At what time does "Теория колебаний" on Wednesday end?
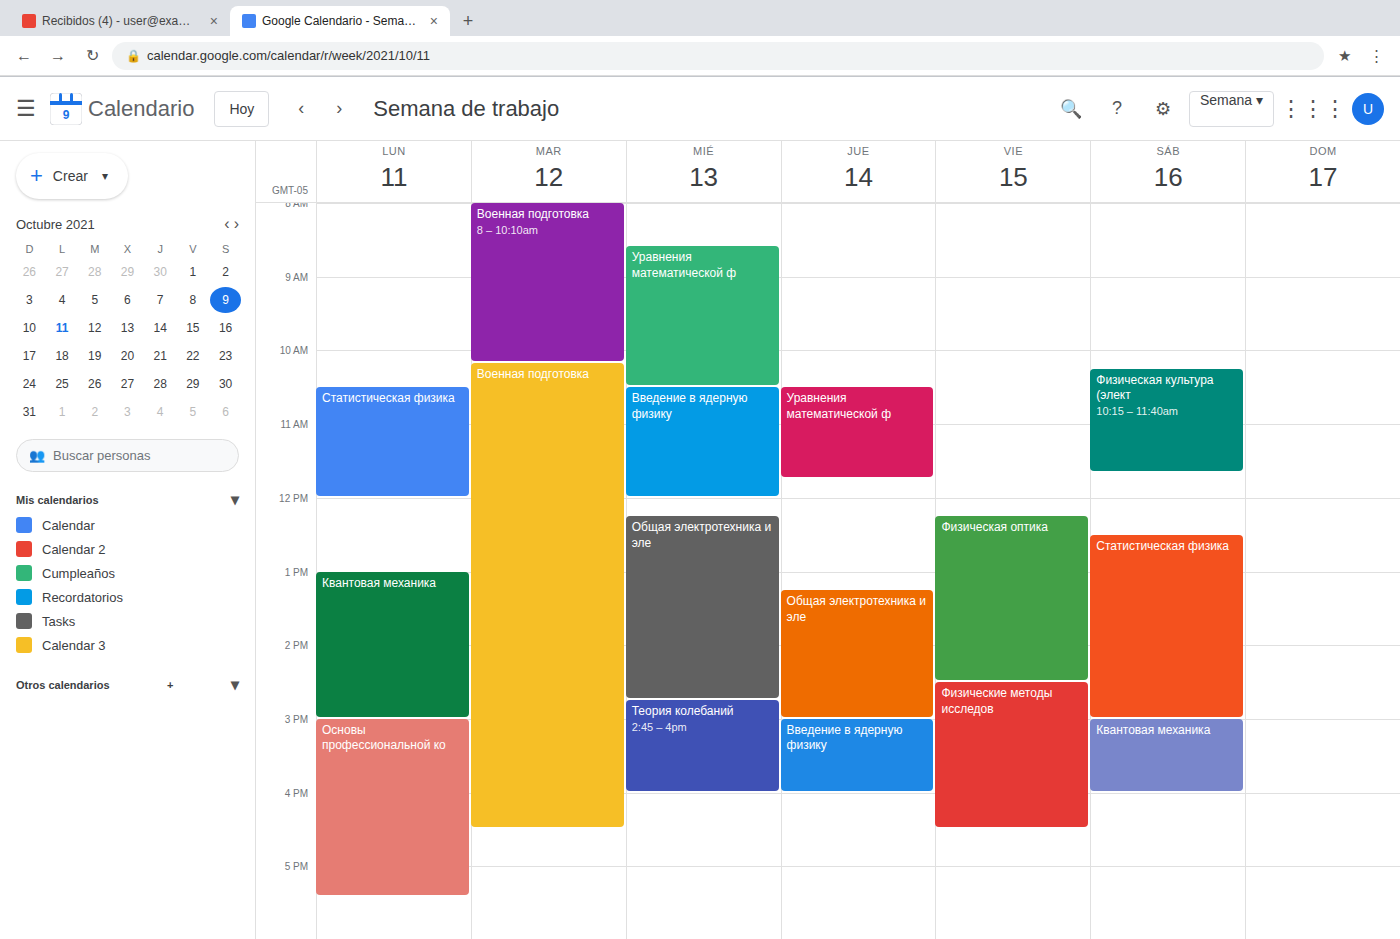
4:00 PM